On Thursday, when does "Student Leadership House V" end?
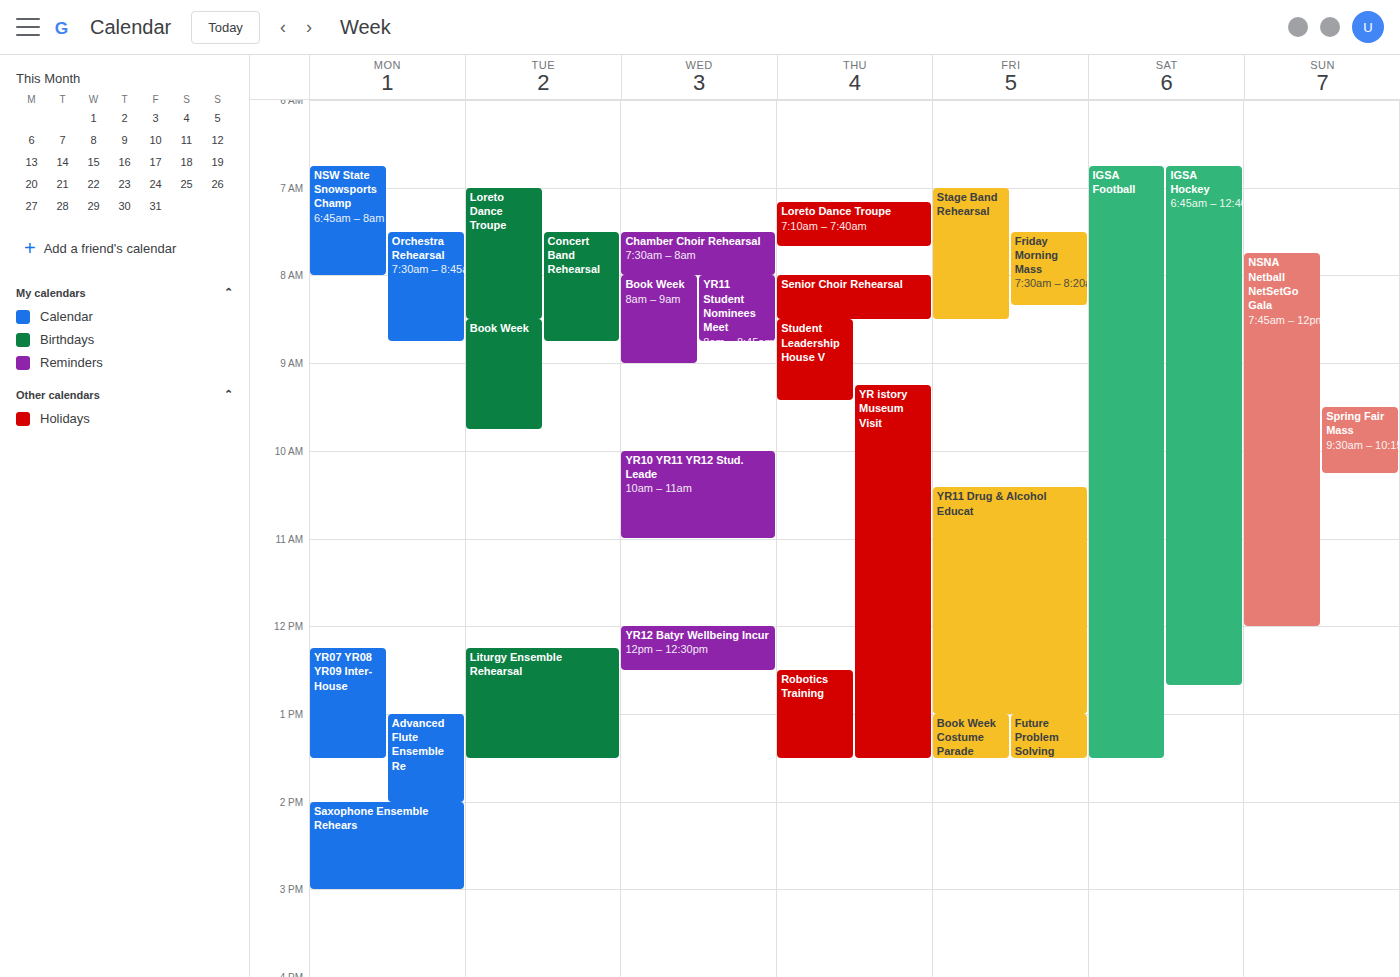
9:25 AM